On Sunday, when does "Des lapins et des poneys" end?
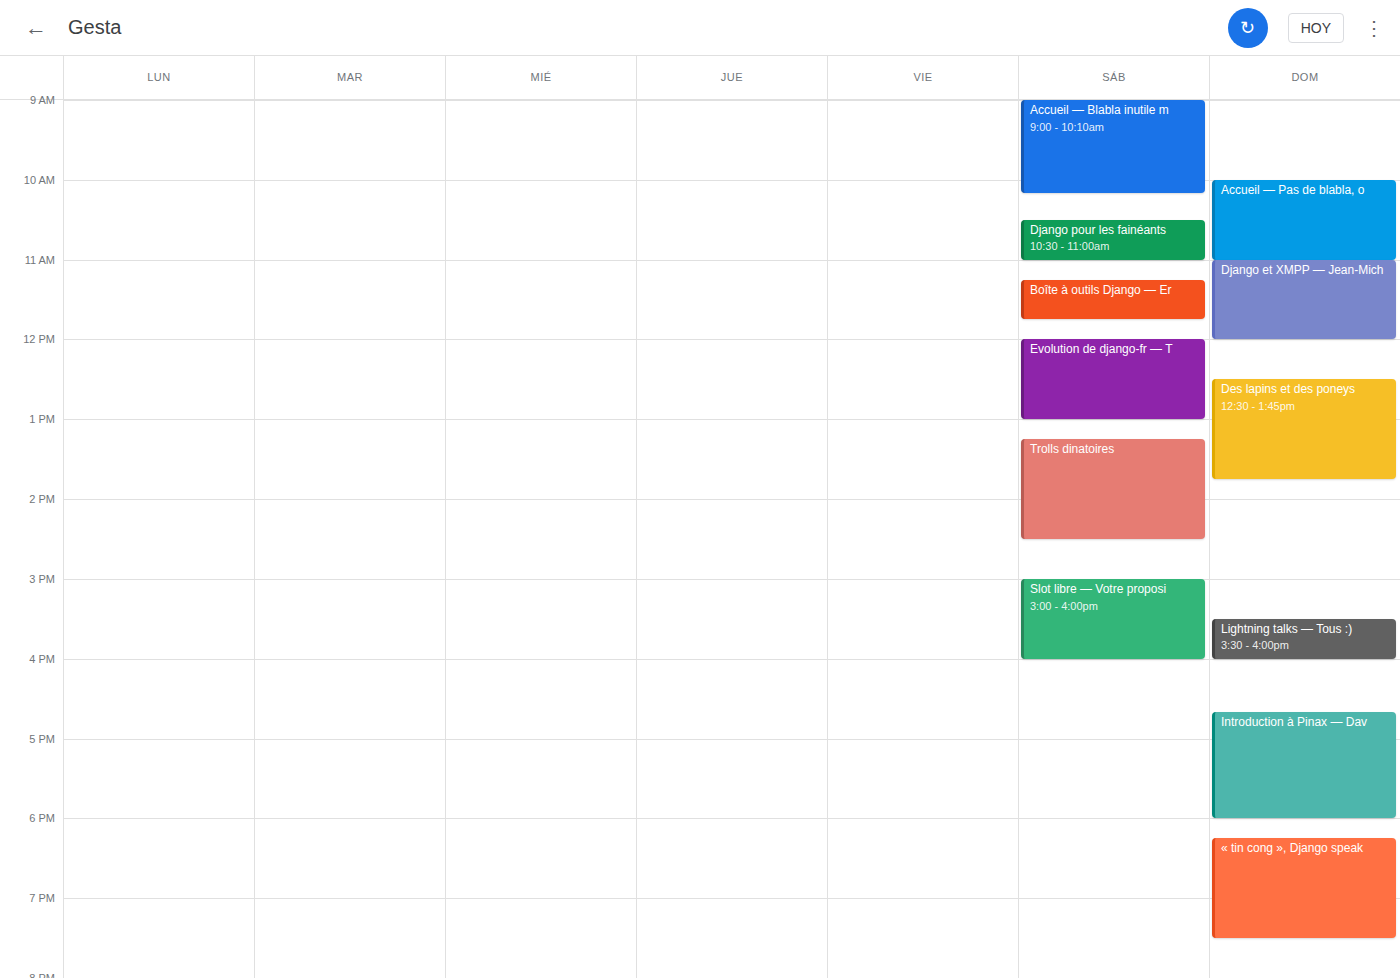
1:45 PM